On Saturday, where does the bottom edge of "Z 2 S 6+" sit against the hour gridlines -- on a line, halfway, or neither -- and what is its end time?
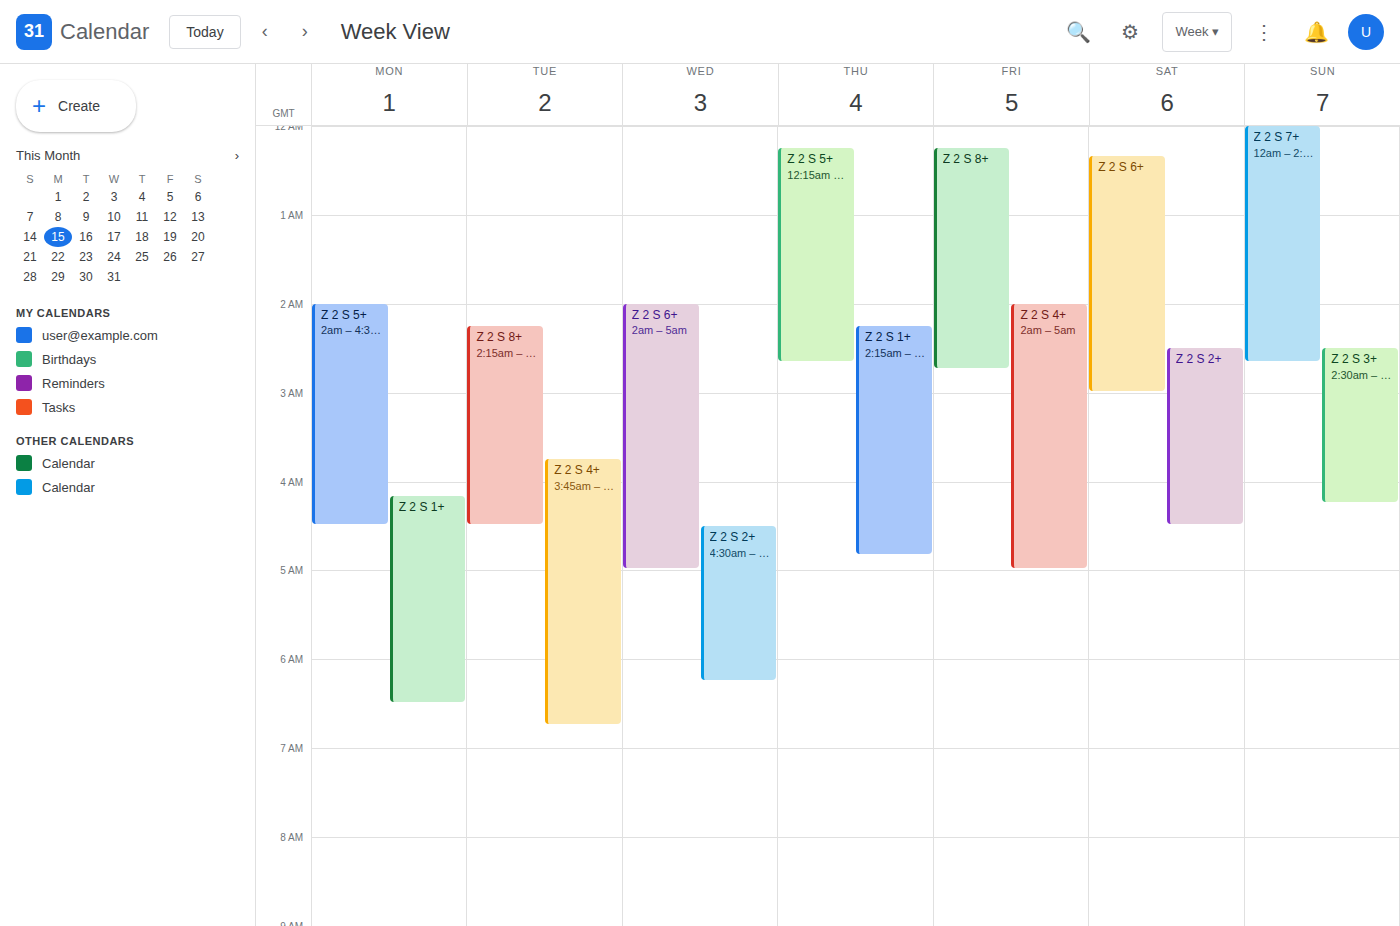
3:00 AM -- exactly on the 3 AM line.